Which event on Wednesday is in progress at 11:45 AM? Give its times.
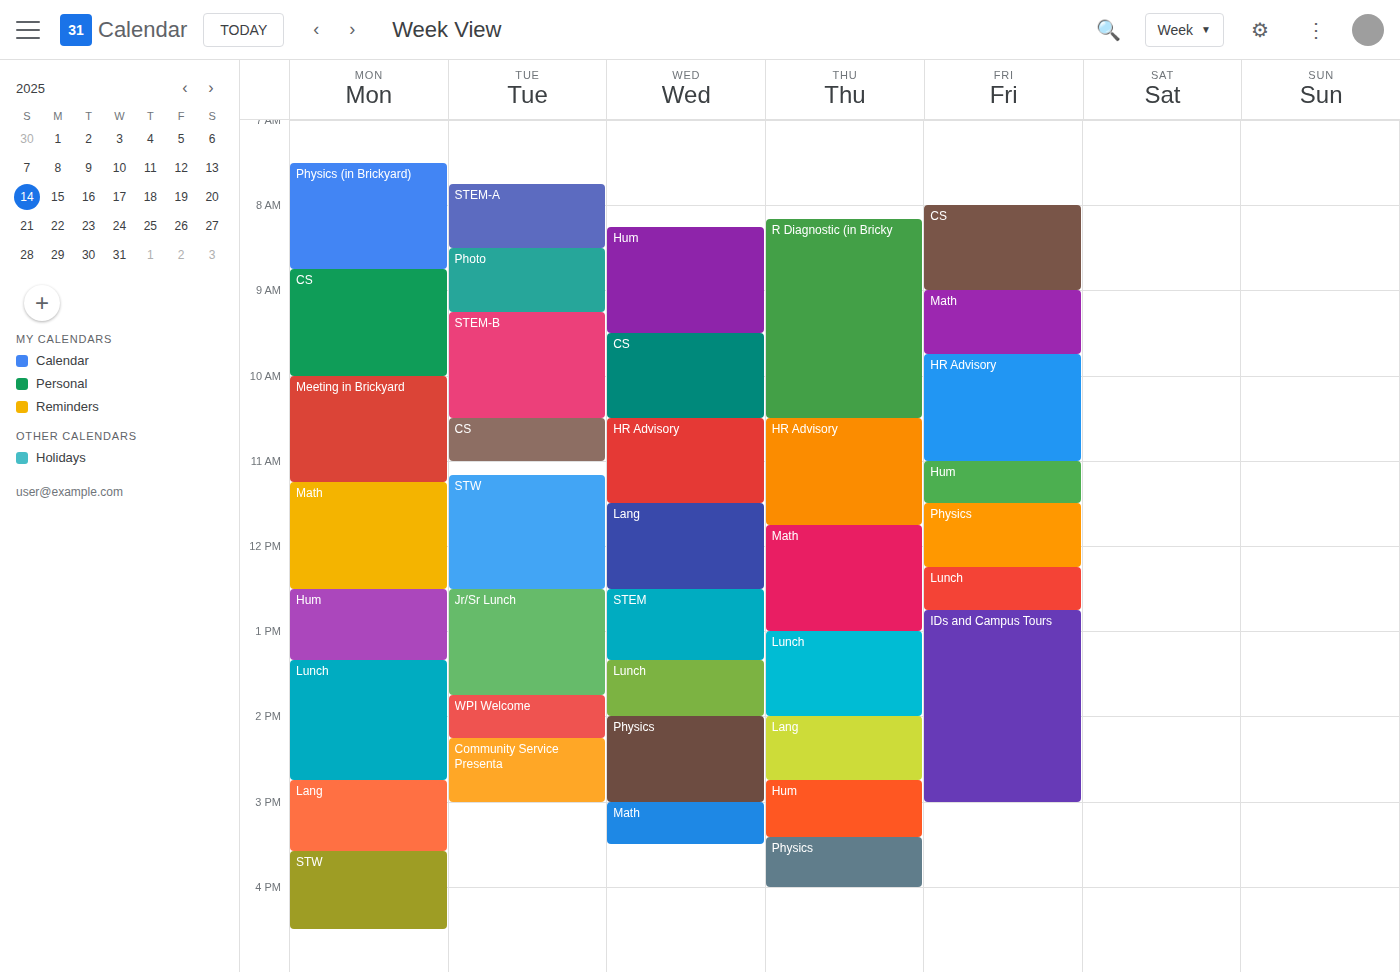
"Lang", 11:30 AM to 12:30 PM